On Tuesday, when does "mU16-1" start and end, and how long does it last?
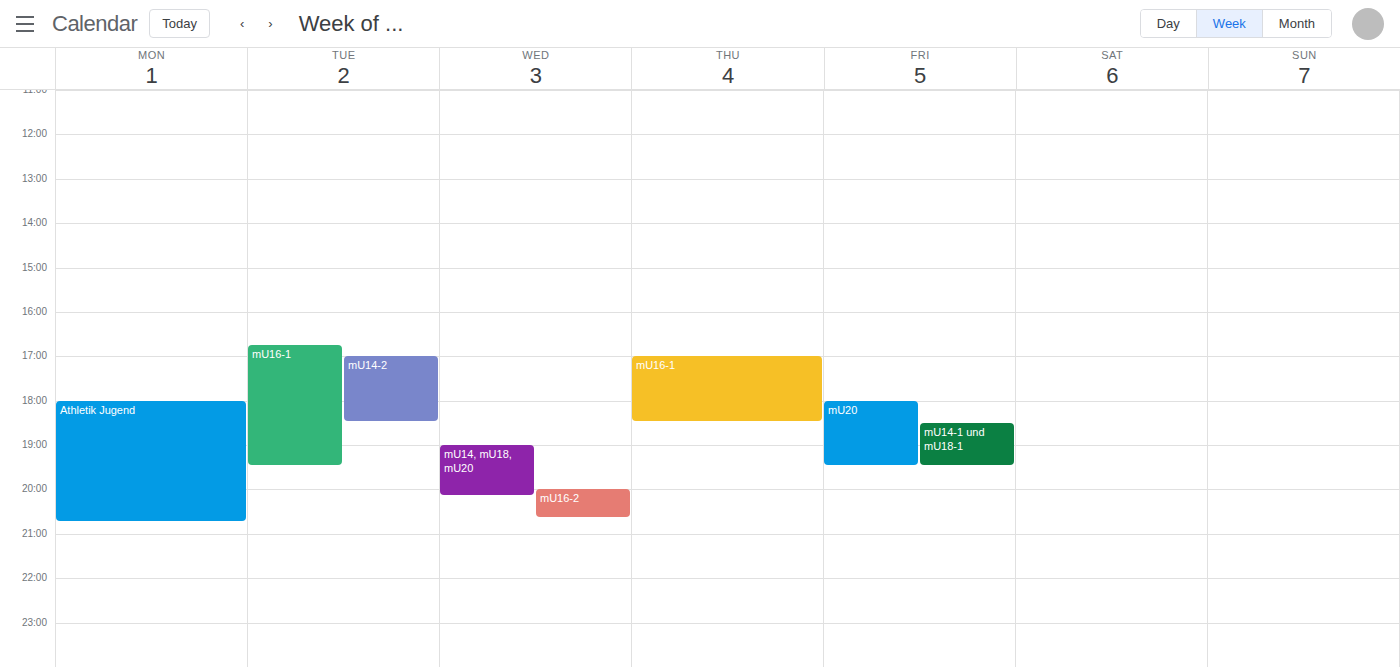
4:45 PM to 7:30 PM, 2 hours 45 minutes